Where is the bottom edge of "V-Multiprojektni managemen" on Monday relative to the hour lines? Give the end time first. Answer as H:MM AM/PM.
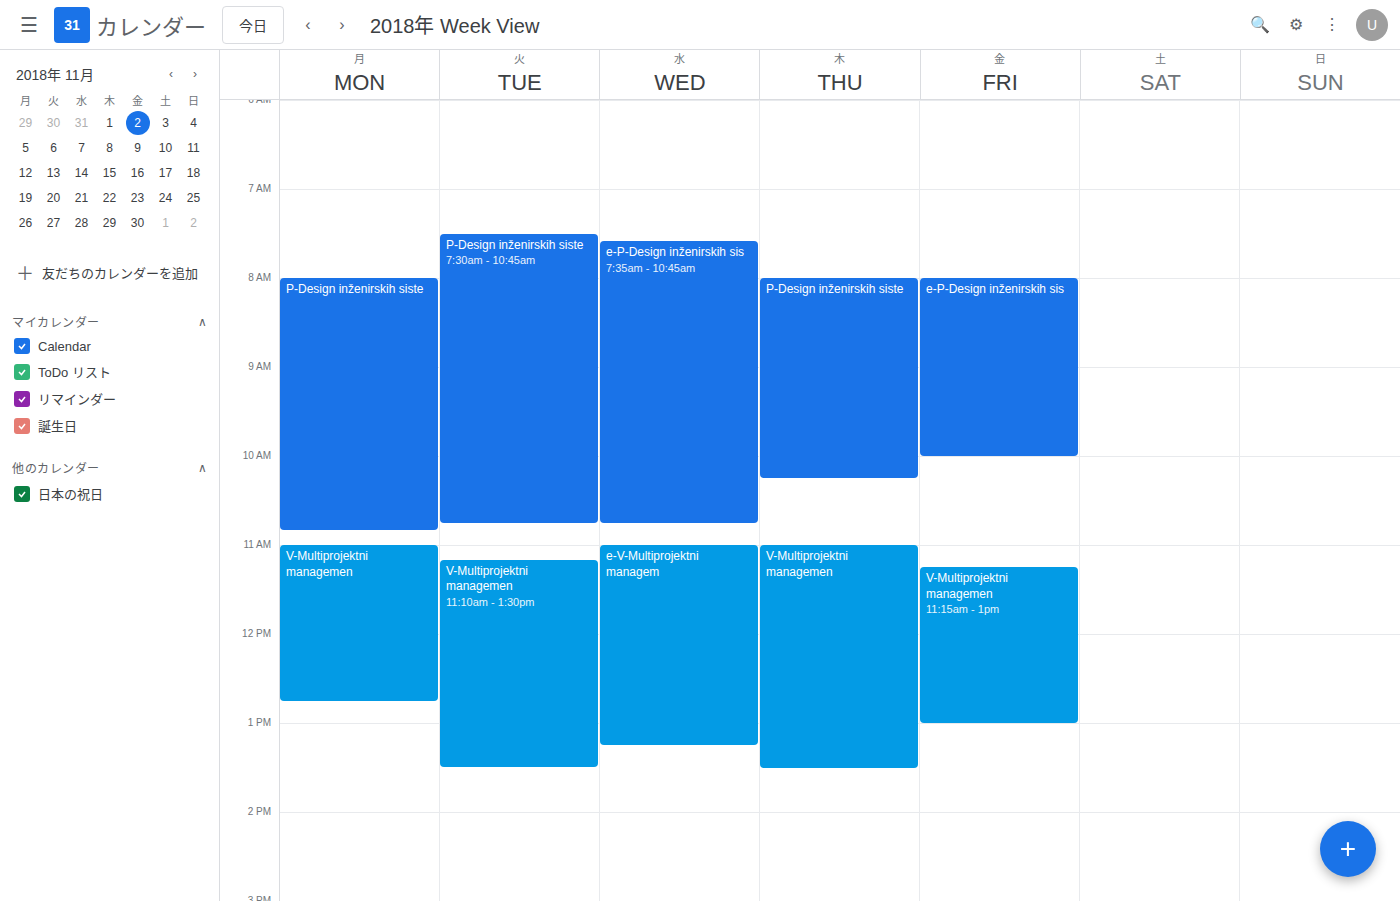
12:45 PM -- neither: three quarters of the way from the 12 PM line to the 1 PM line.